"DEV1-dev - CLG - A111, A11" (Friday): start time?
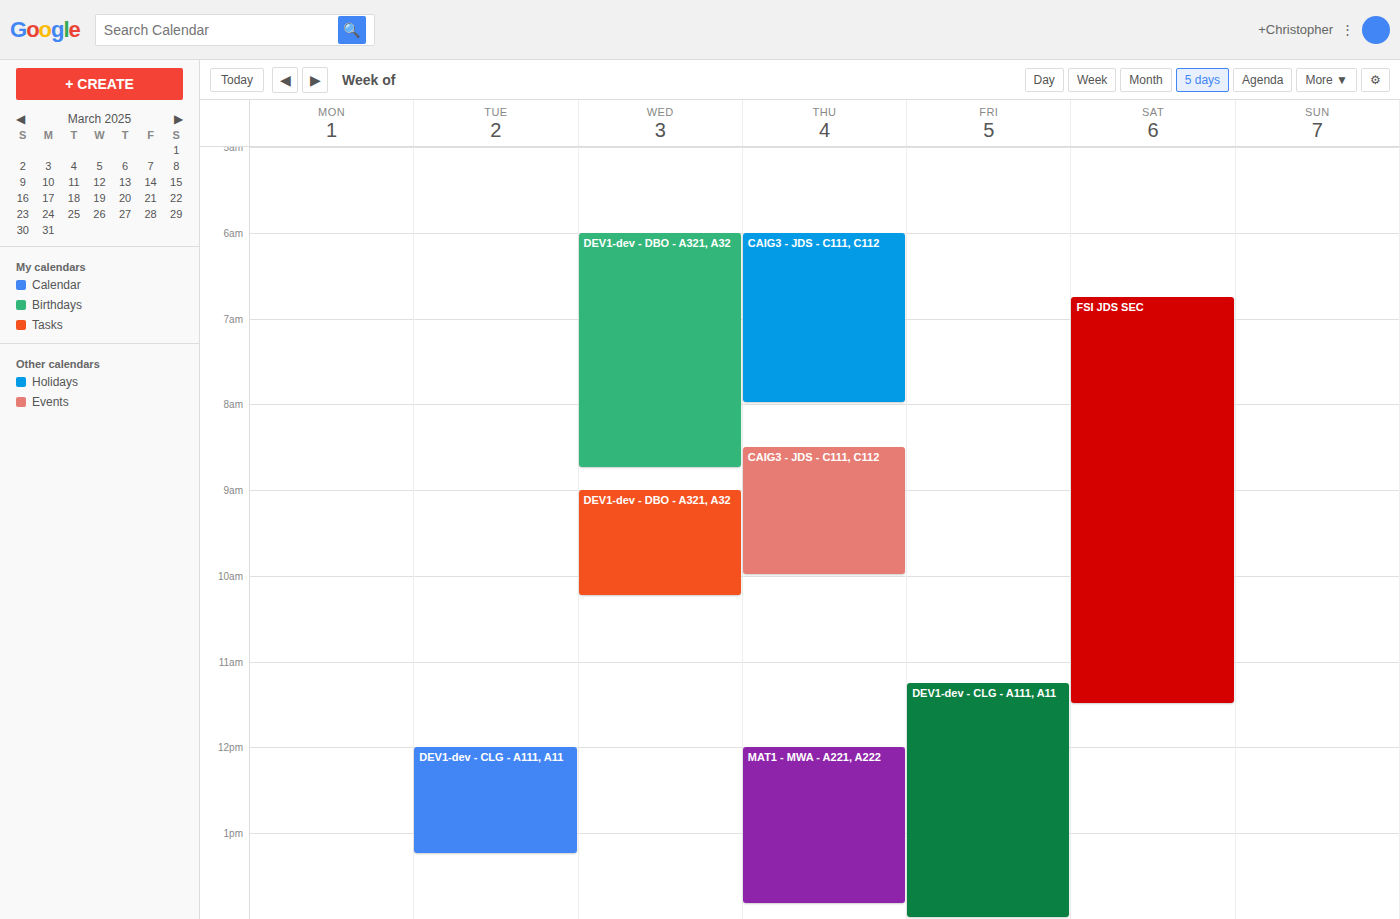
11:15